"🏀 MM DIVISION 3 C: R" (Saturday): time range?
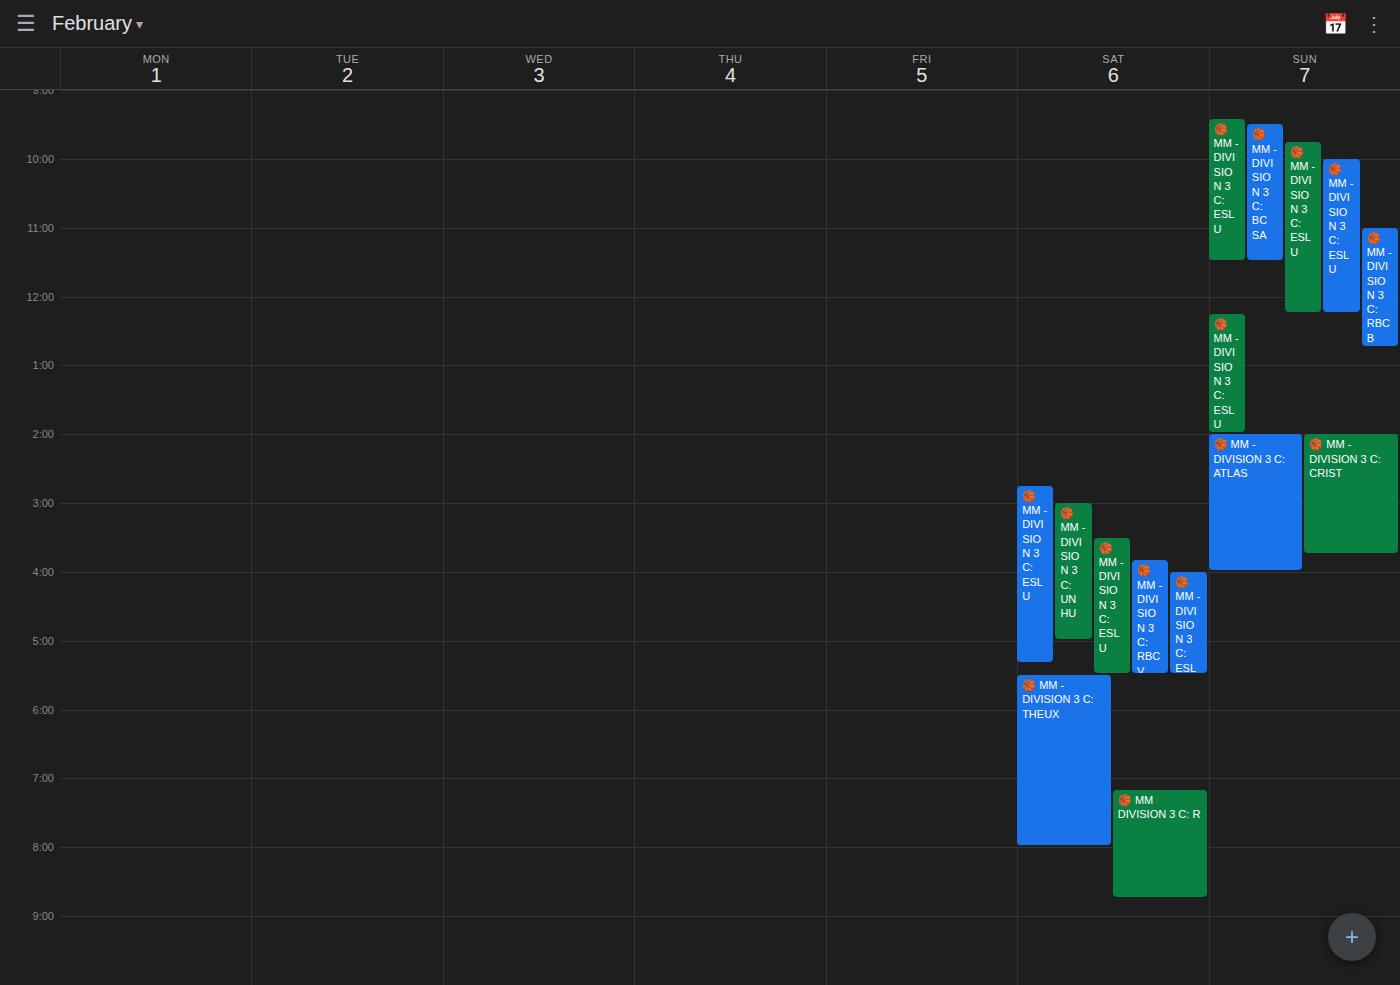
19:10 to 20:45